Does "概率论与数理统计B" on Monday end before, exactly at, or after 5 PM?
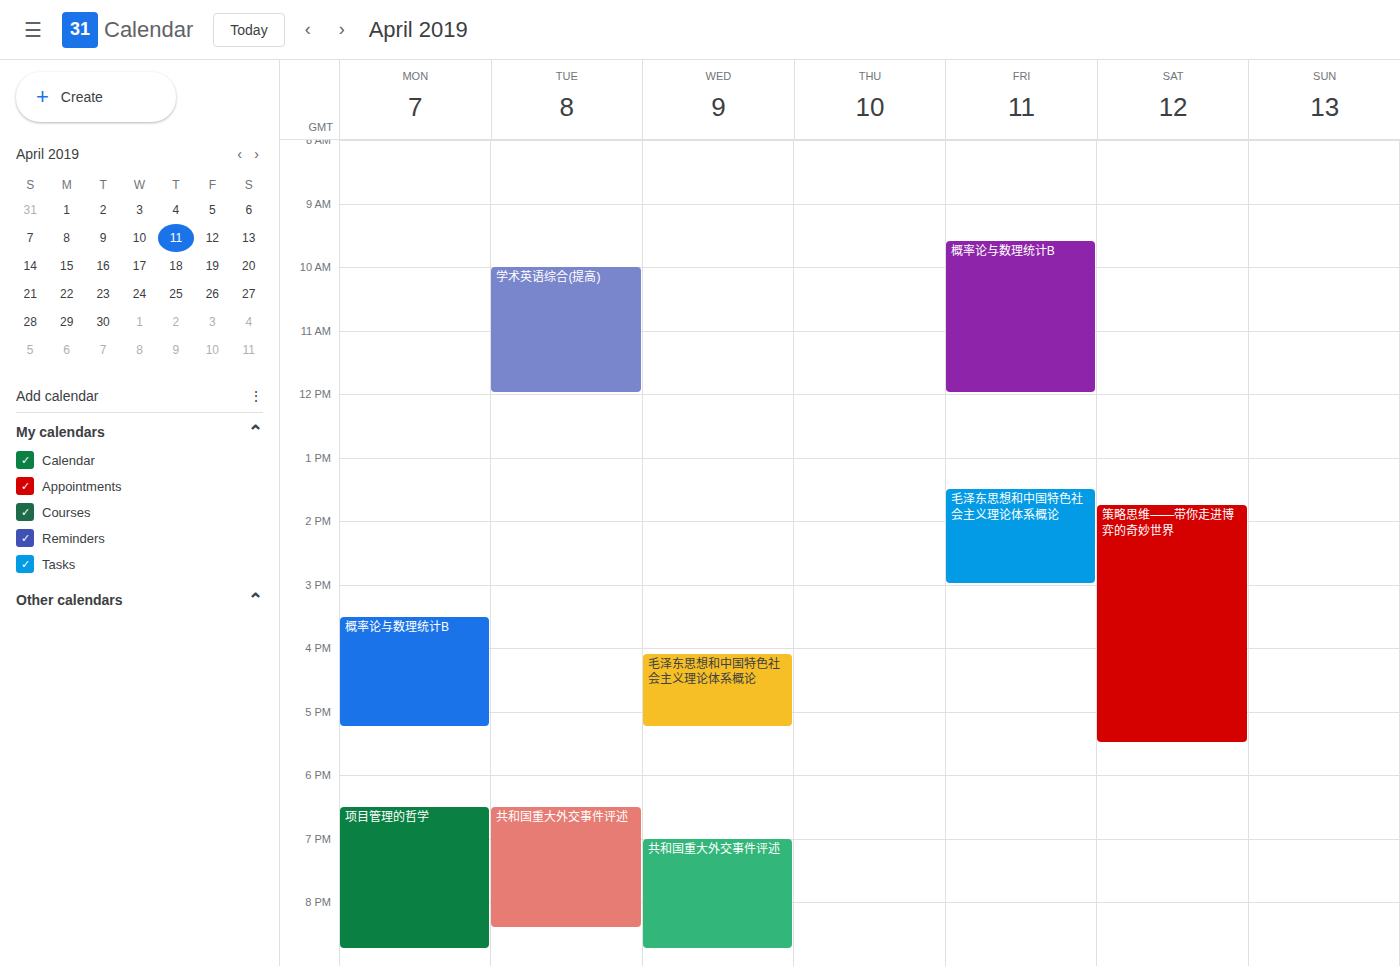
5:15 PM -- after 5 PM, 15 minutes below the 5 PM line.